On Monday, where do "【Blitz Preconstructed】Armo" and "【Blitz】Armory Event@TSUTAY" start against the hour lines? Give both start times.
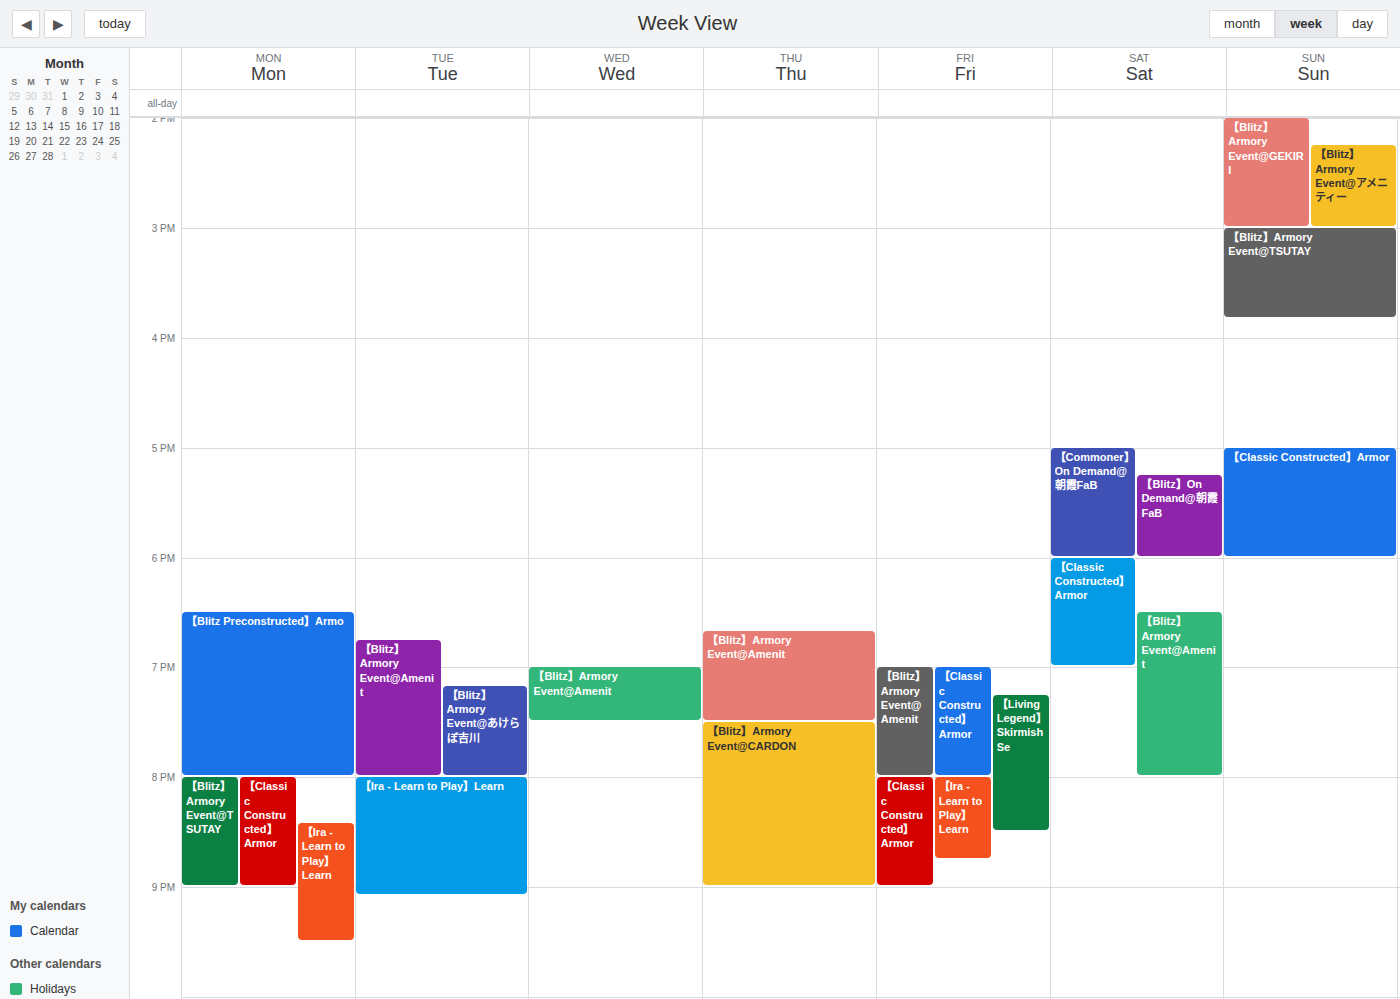
"【Blitz Preconstructed】Armo": 6:30 PM, halfway between the 6 PM and 7 PM lines. "【Blitz】Armory Event@TSUTAY": 8:00 PM, exactly on the 8 PM line.